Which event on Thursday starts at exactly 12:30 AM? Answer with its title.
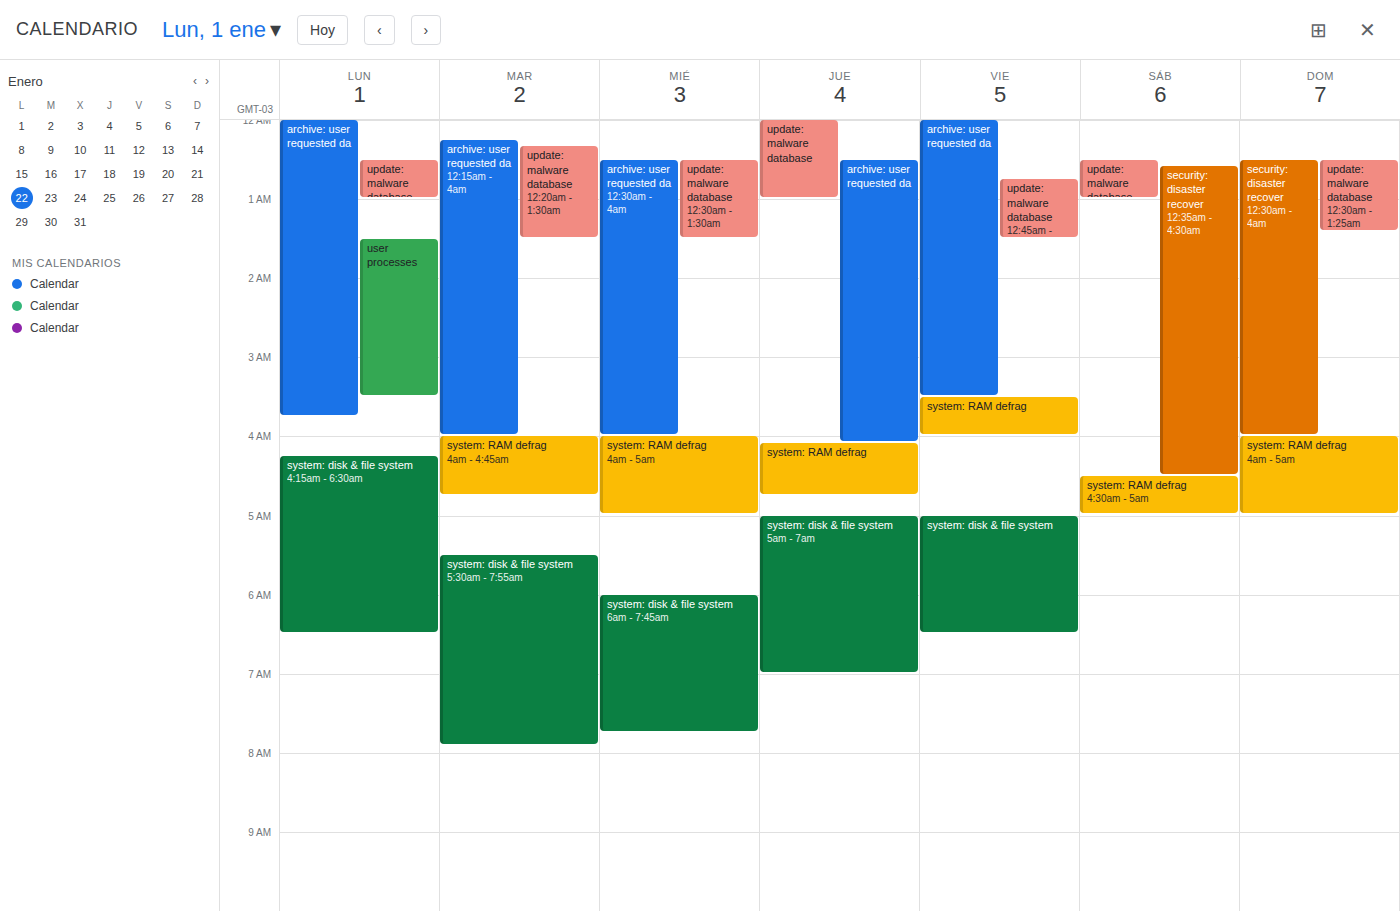
"archive: user requested da"